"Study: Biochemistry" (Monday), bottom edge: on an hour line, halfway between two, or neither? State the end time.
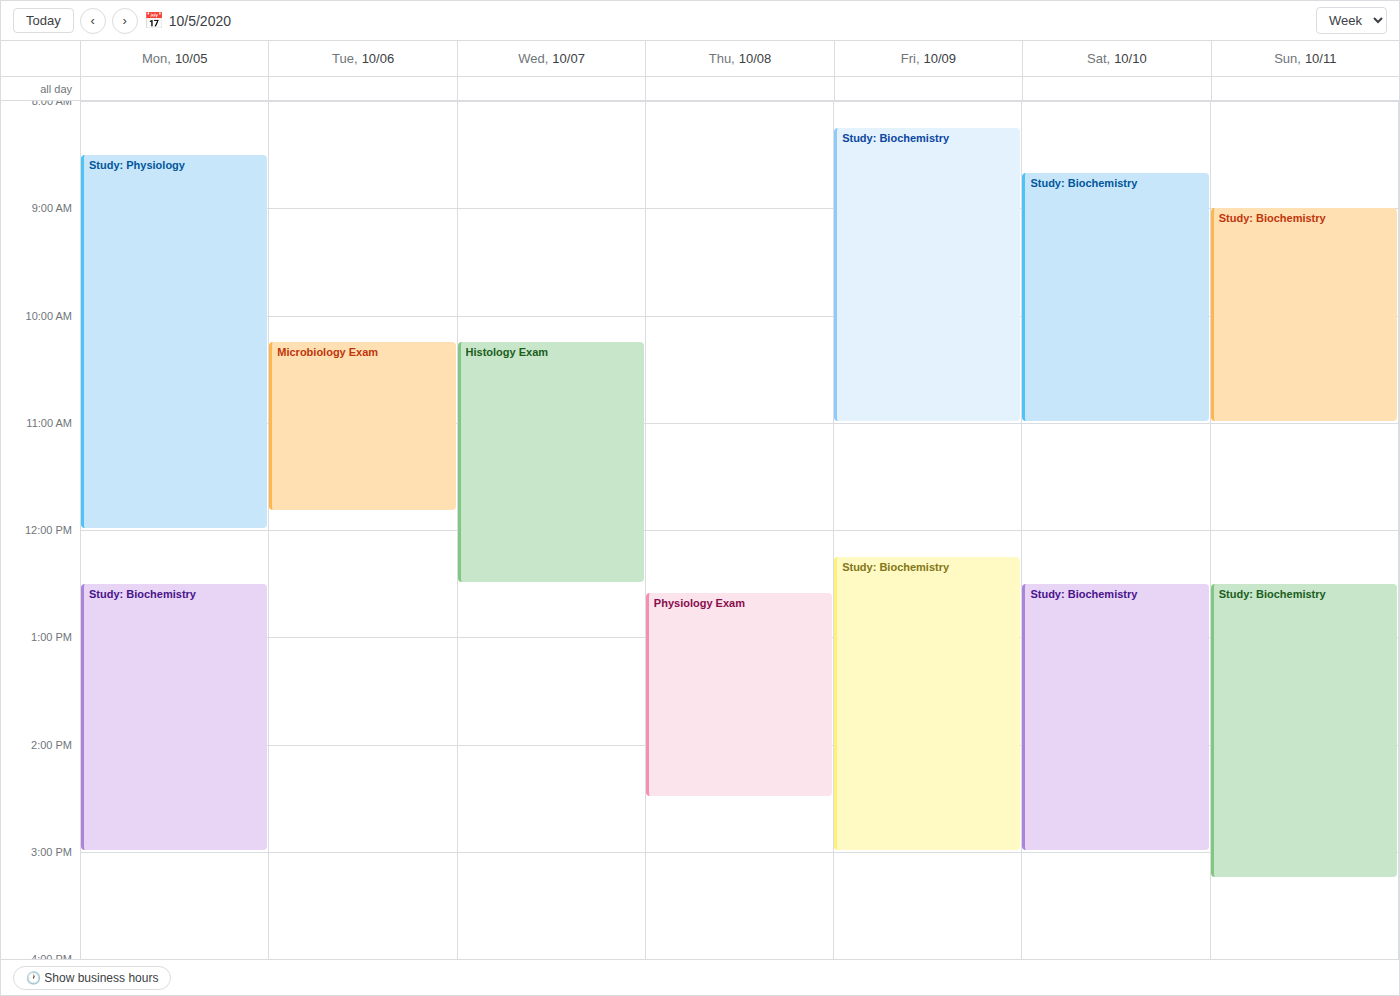
3:00 PM -- exactly on the 3 PM line.